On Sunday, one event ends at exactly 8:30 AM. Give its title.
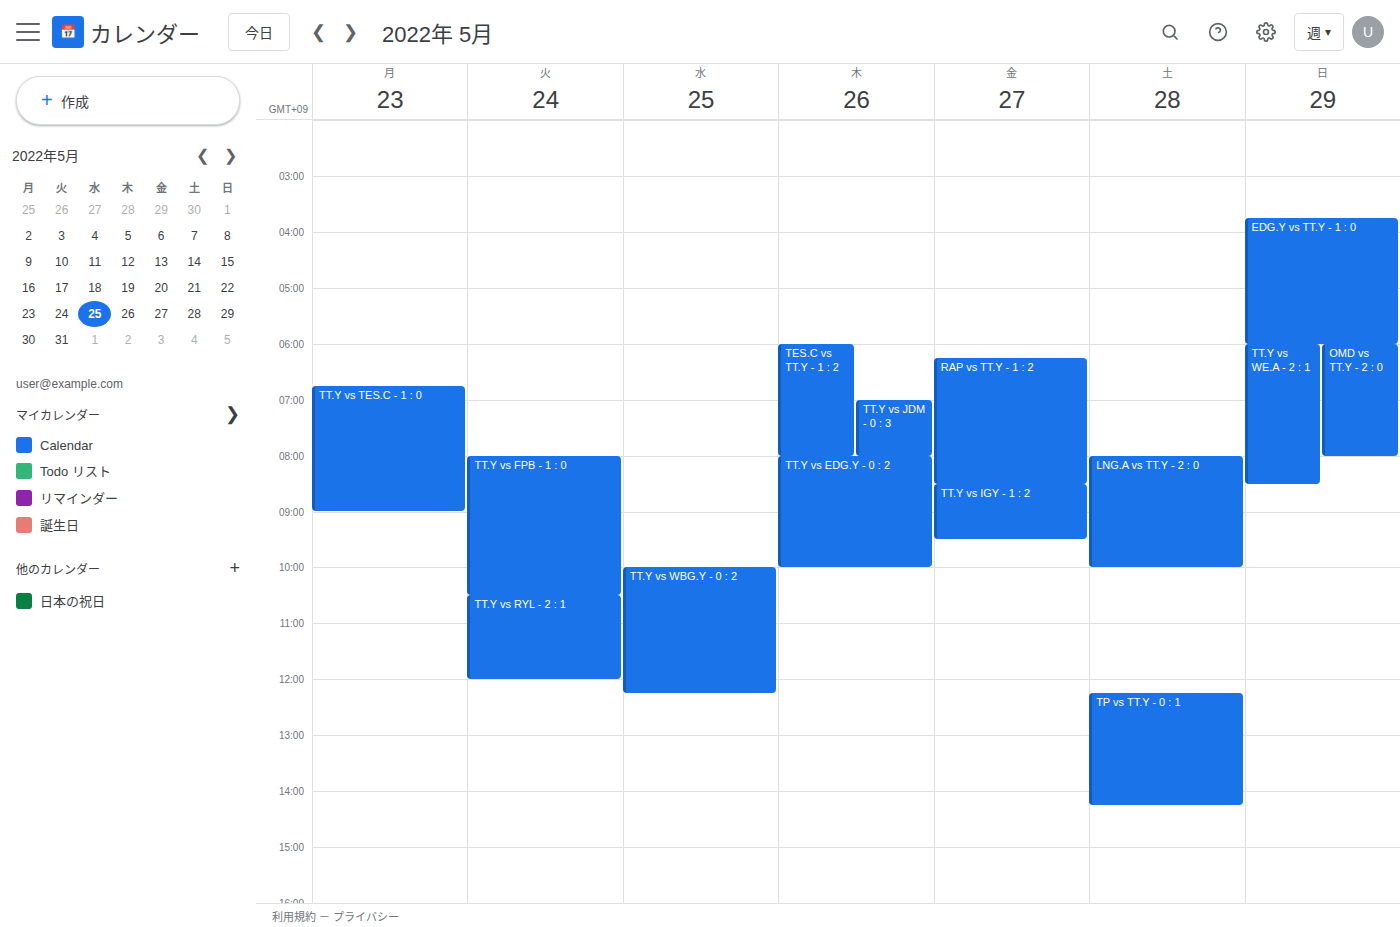
"TT.Y vs WE.A - 2 : 1"